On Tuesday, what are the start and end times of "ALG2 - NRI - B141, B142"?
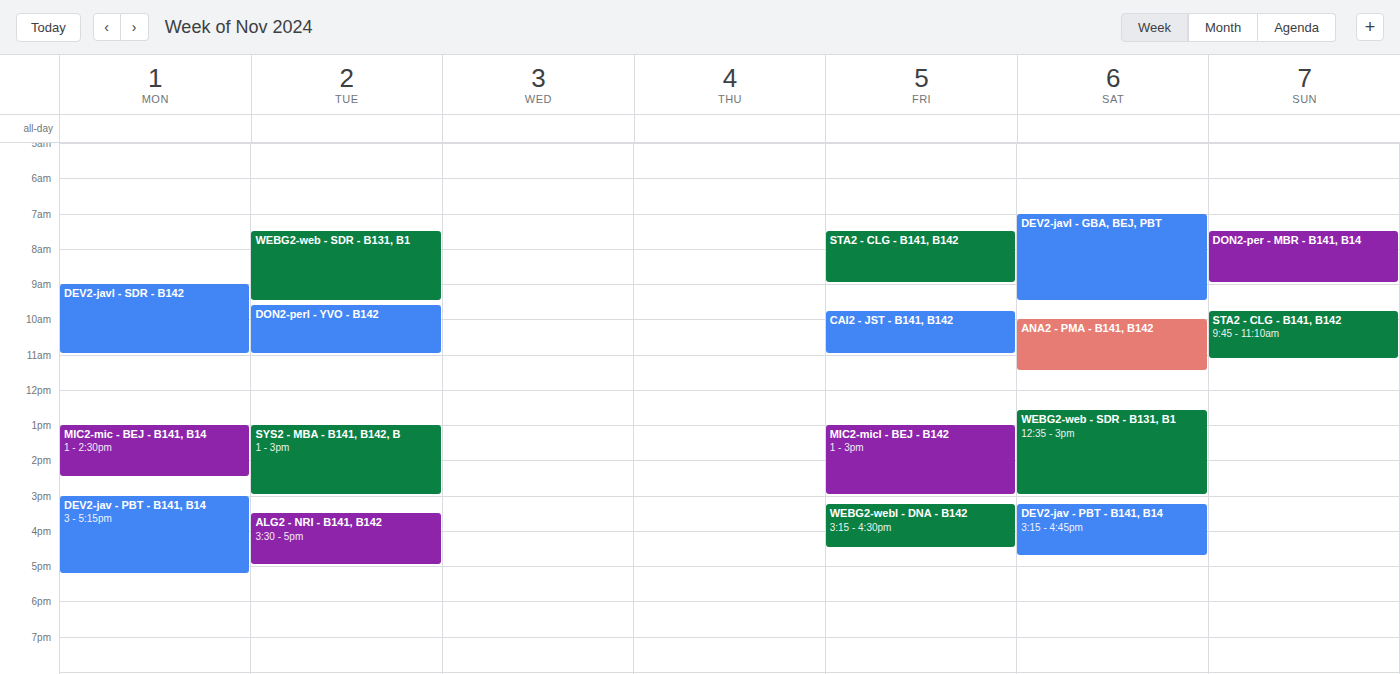
3:30 PM to 5:00 PM